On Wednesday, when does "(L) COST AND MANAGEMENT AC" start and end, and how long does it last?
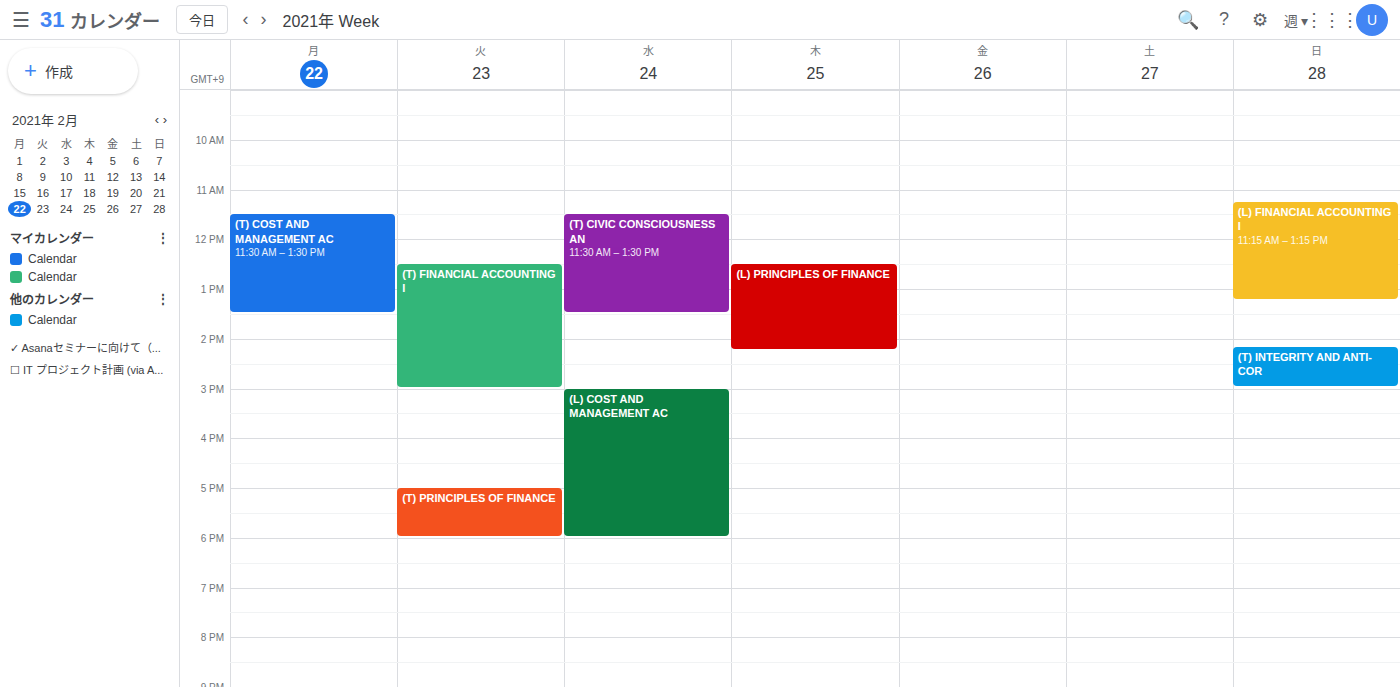
3:00 PM to 6:00 PM, 3 hours